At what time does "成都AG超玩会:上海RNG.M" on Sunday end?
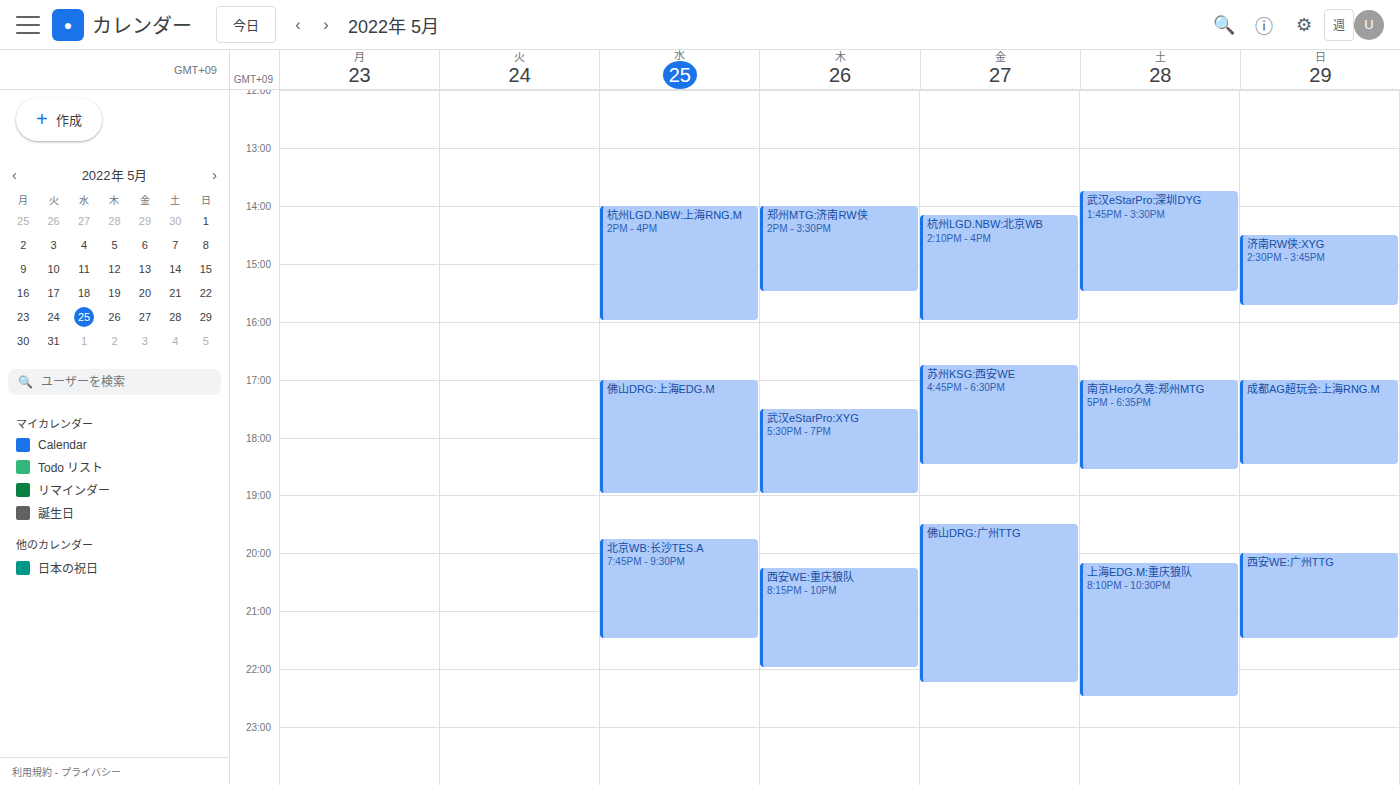
6:30 PM